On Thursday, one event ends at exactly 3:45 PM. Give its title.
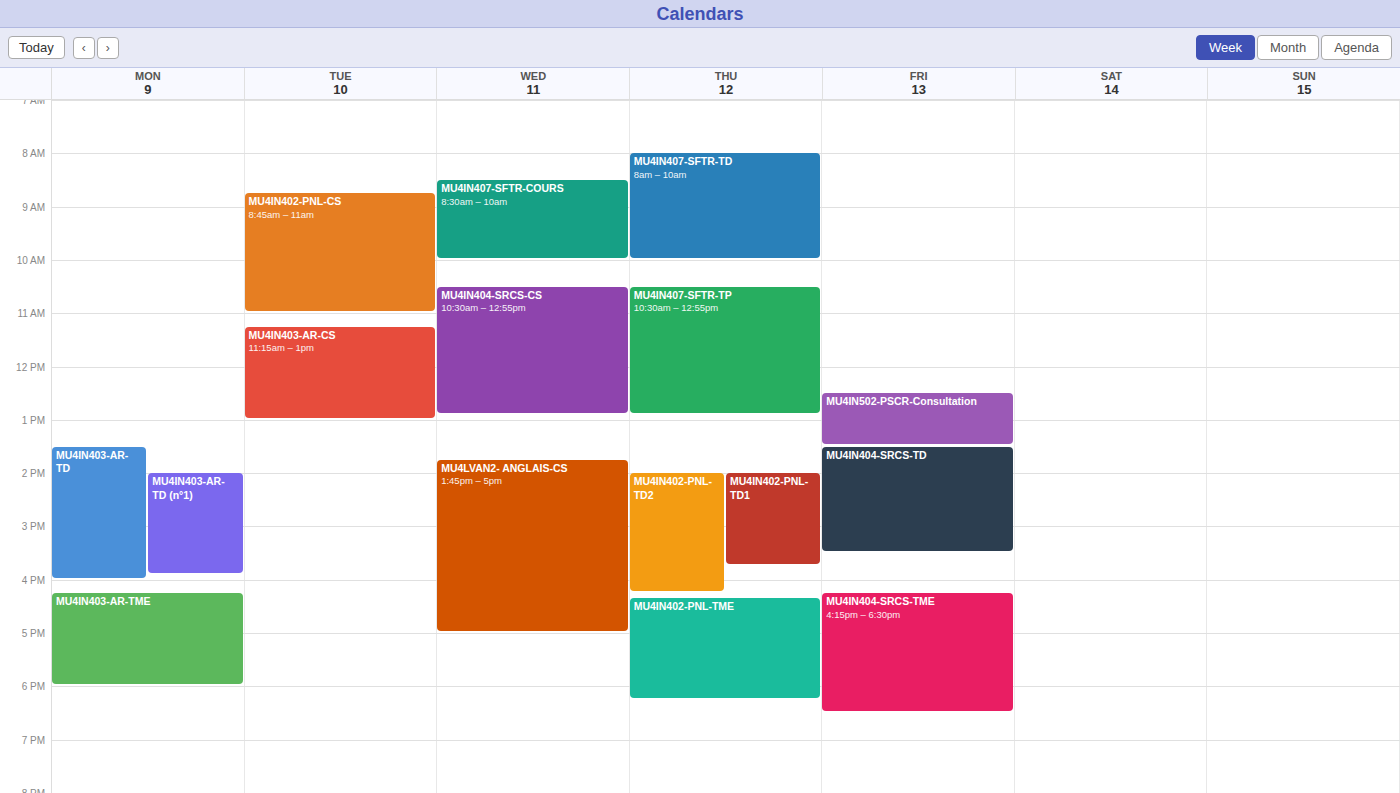
"MU4IN402-PNL-TD1"